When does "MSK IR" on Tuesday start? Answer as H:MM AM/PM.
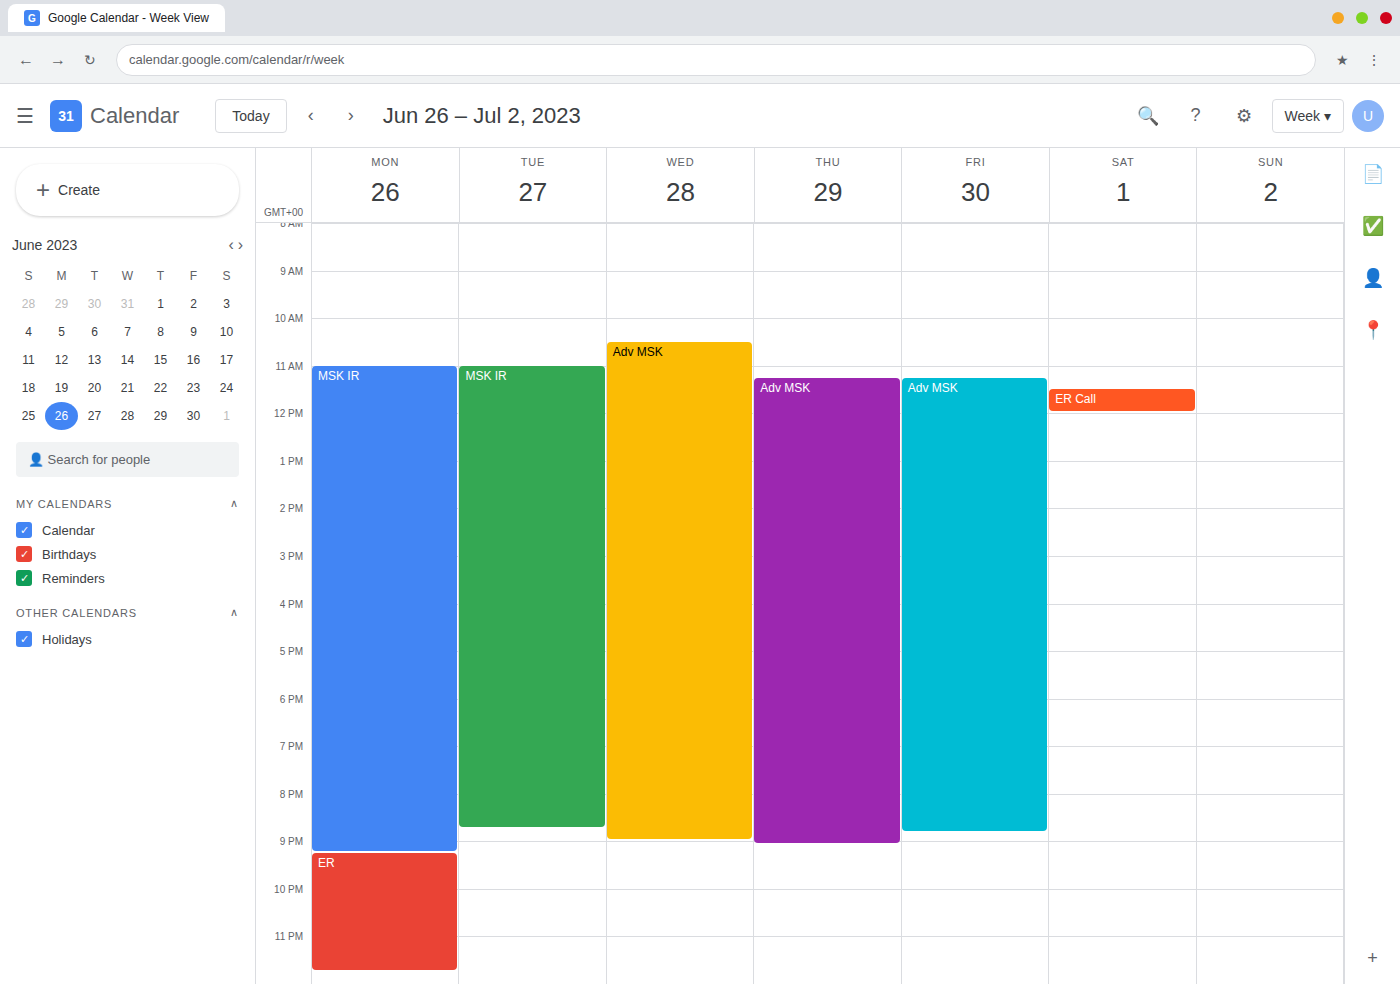
11:00 AM